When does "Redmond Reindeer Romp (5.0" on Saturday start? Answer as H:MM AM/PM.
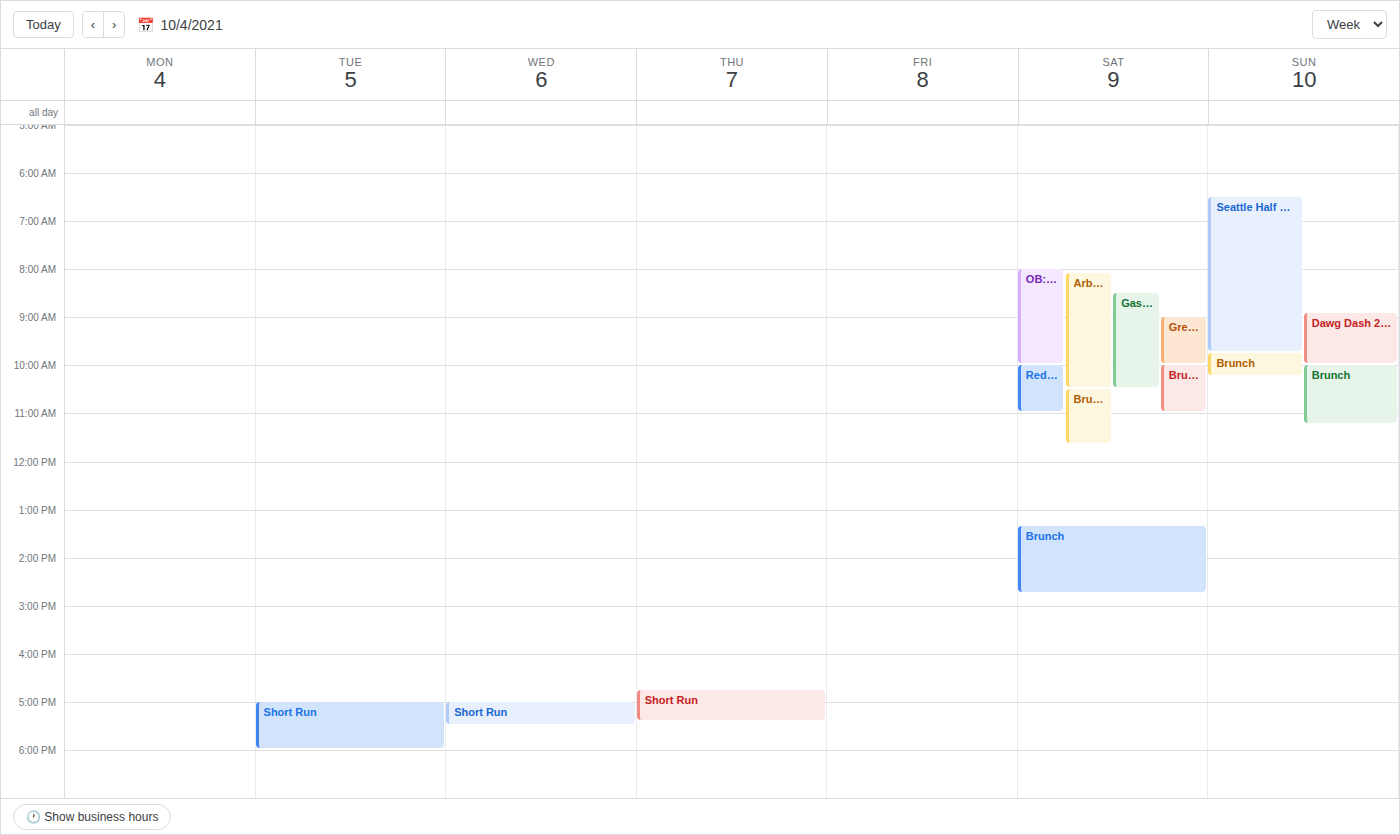
10:00 AM